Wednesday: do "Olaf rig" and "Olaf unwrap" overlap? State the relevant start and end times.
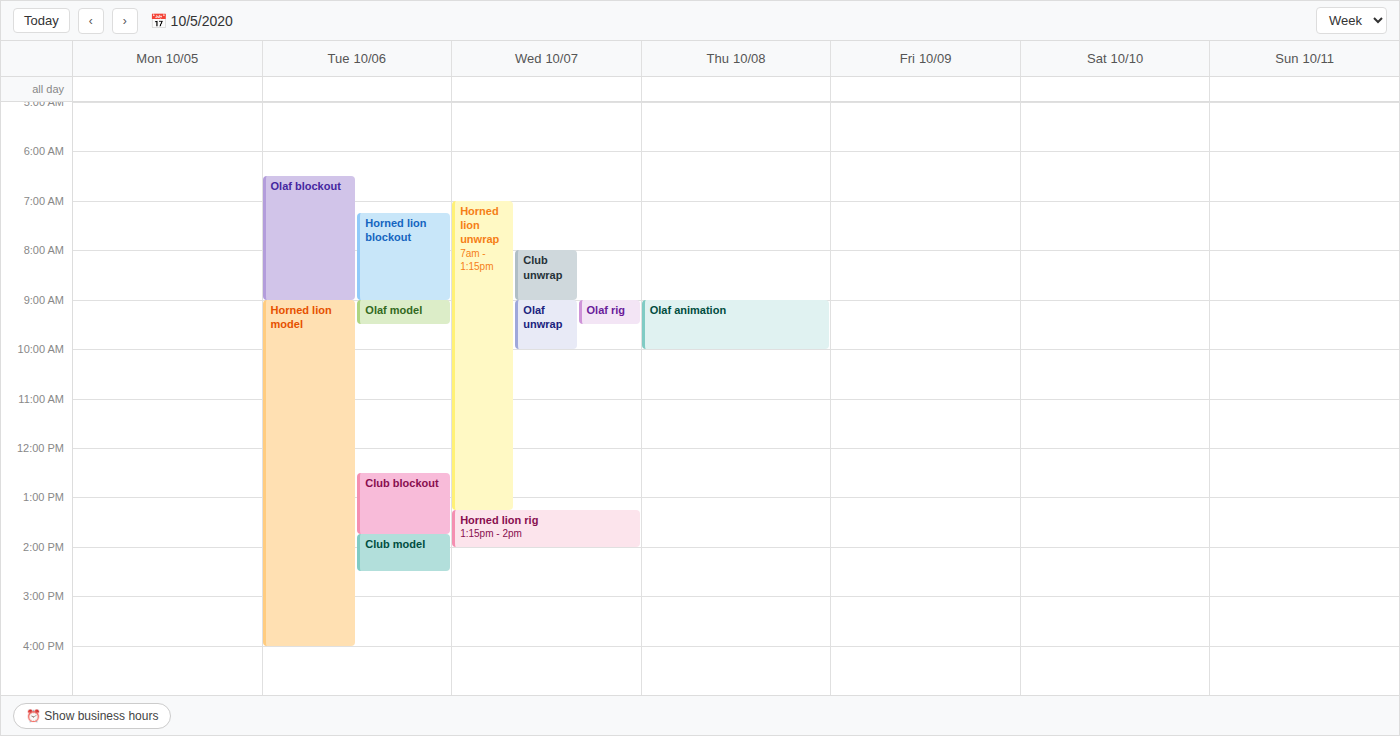
"Olaf rig" runs 9:00 AM to 9:30 AM, inside "Olaf unwrap" -- they overlap.